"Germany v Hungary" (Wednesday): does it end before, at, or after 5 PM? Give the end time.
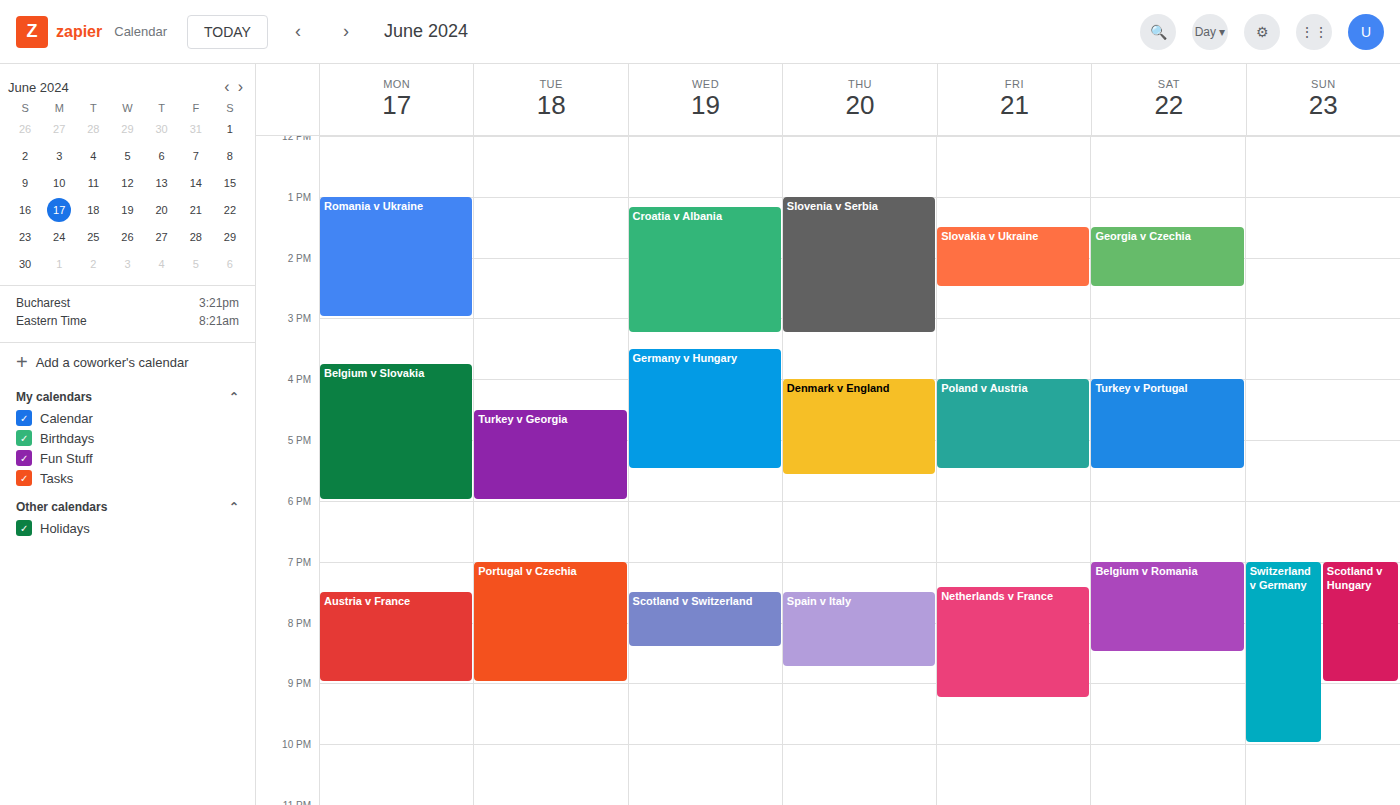
5:30 PM -- after 5 PM, 30 minutes below the 5 PM line.